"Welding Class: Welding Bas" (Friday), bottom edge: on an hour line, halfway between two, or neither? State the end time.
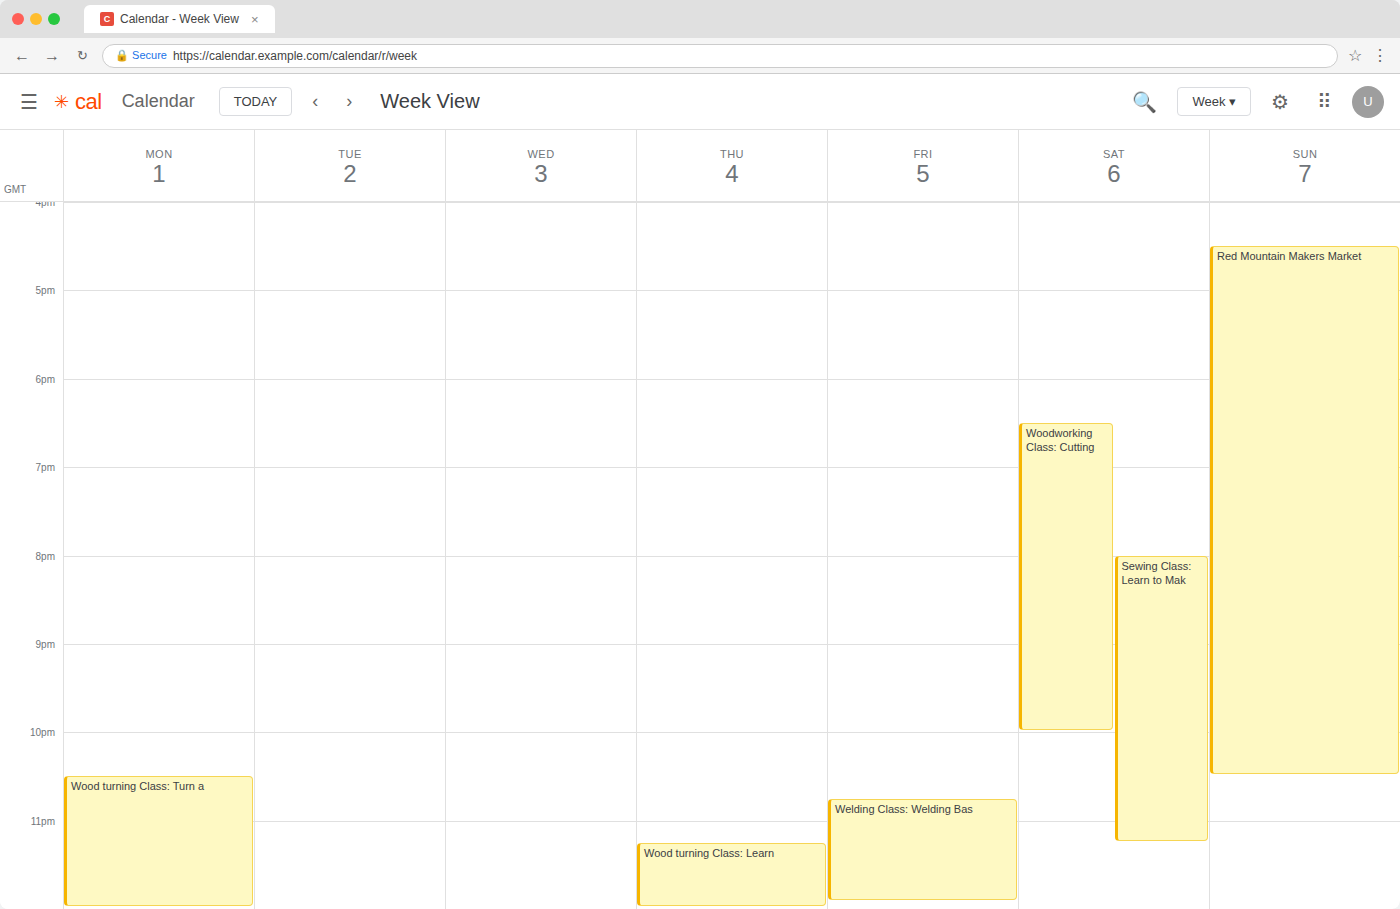
23:55 -- neither: 55 minutes below the 23:00 line and 5 minutes above the 24:00 line.